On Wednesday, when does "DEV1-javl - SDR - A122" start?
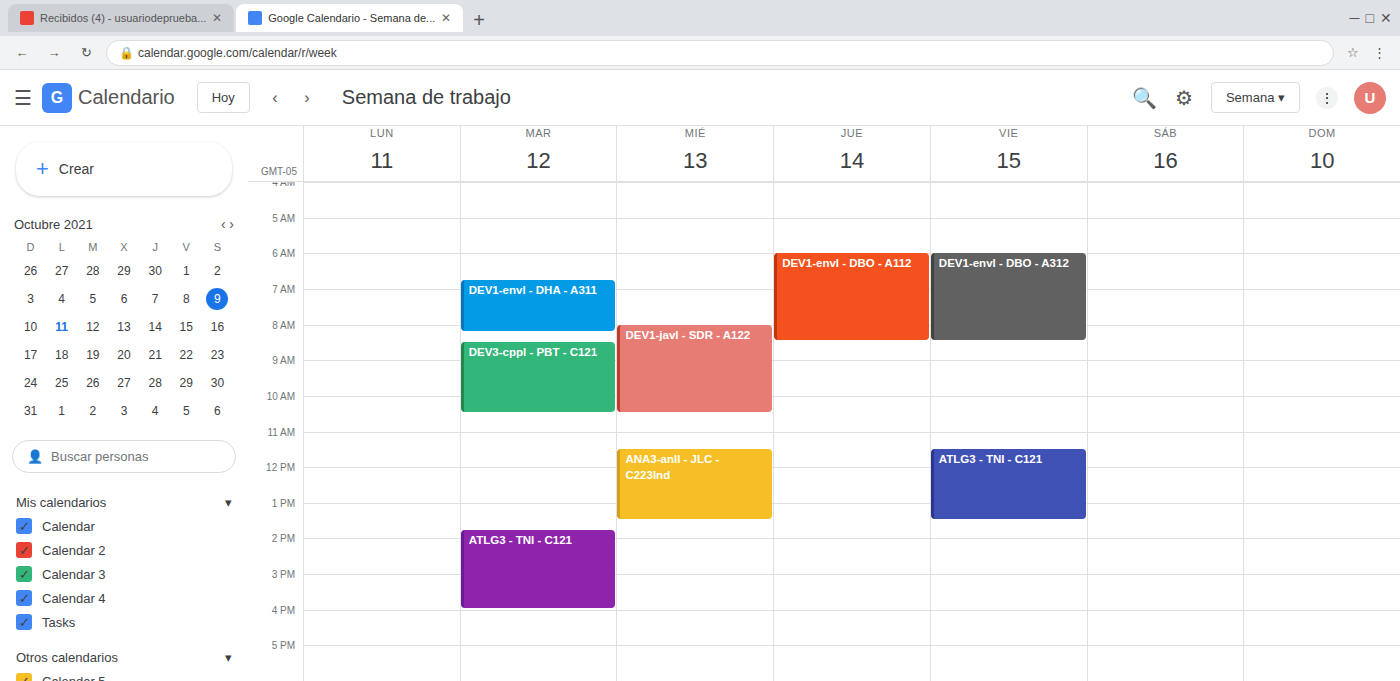
8:00 AM